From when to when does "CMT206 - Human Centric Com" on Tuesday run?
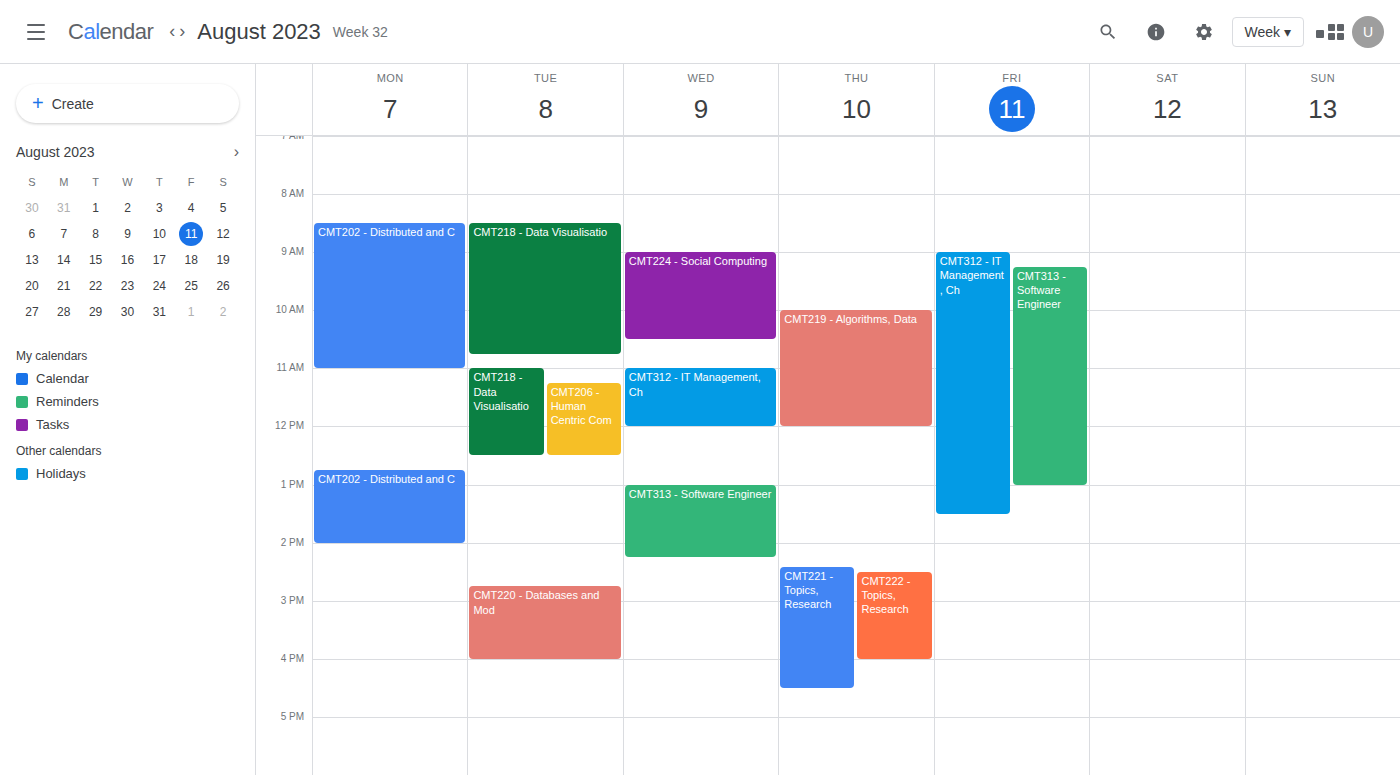
11:15 AM to 12:30 PM